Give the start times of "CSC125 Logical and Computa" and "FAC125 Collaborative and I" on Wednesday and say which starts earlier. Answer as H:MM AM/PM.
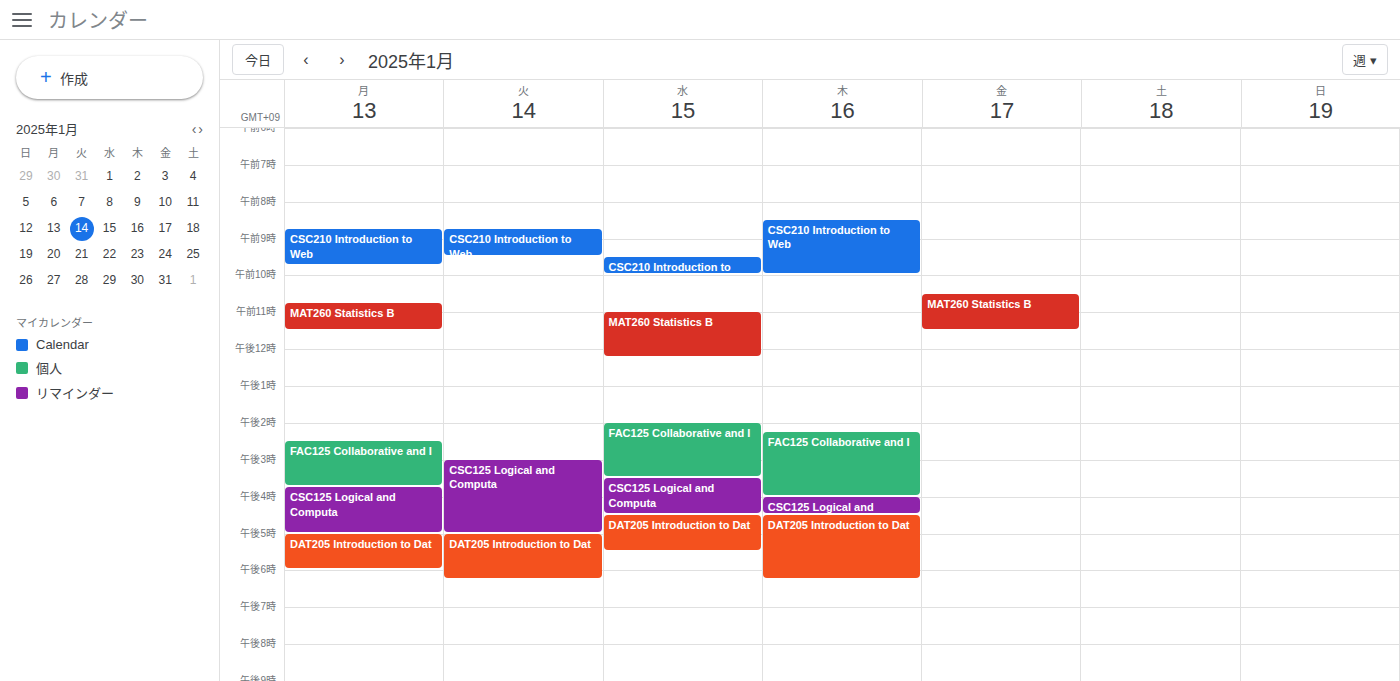
"FAC125 Collaborative and I" 2:00 PM; "CSC125 Logical and Computa" 3:30 PM.